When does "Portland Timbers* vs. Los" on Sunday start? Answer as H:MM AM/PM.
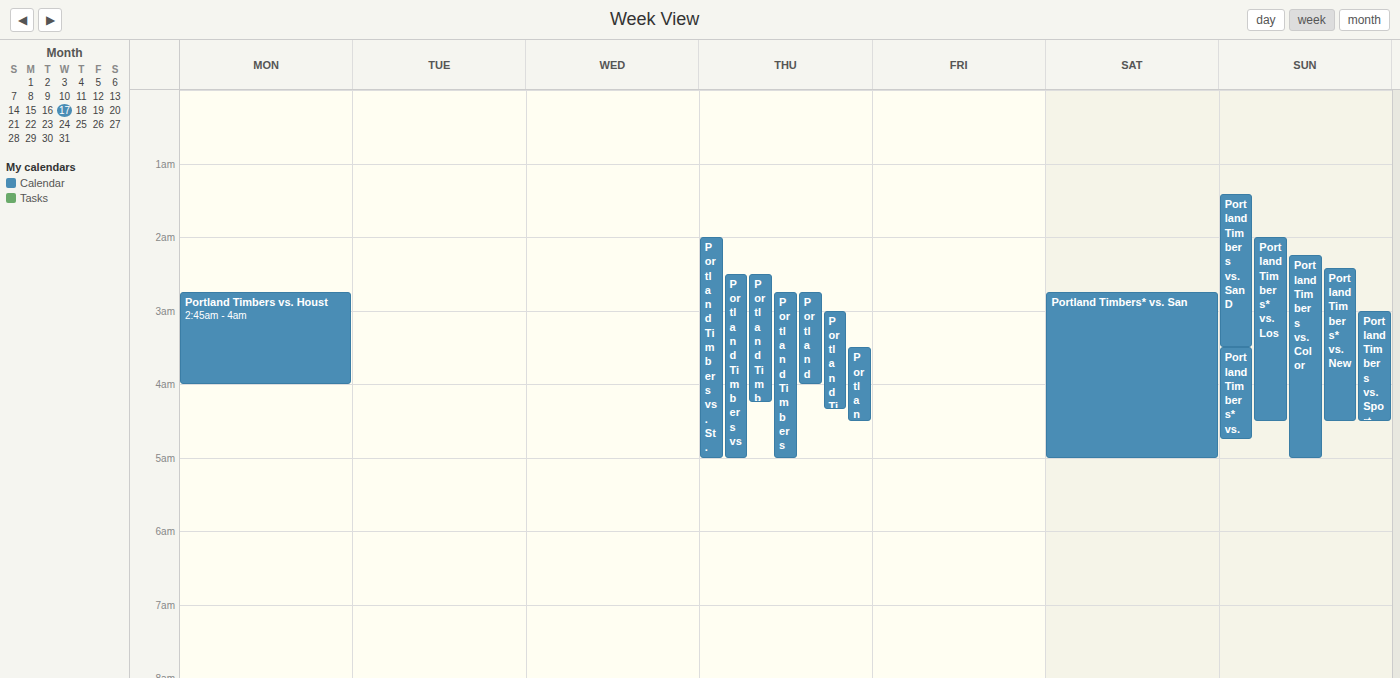
2:00 AM